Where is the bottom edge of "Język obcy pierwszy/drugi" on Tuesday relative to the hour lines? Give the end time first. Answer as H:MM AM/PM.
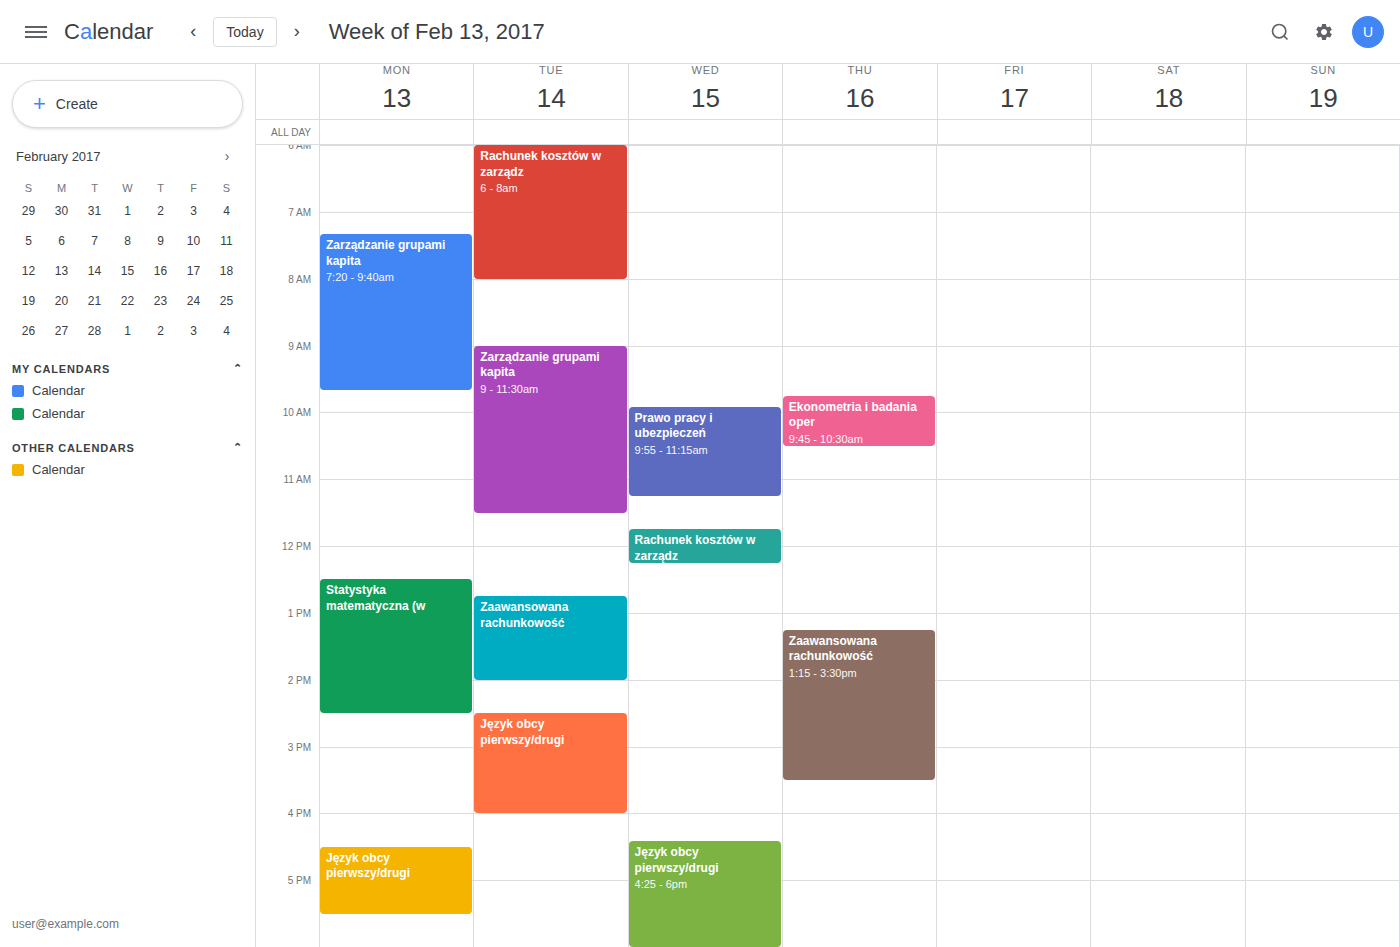
4:00 PM -- exactly on the 4 PM line.